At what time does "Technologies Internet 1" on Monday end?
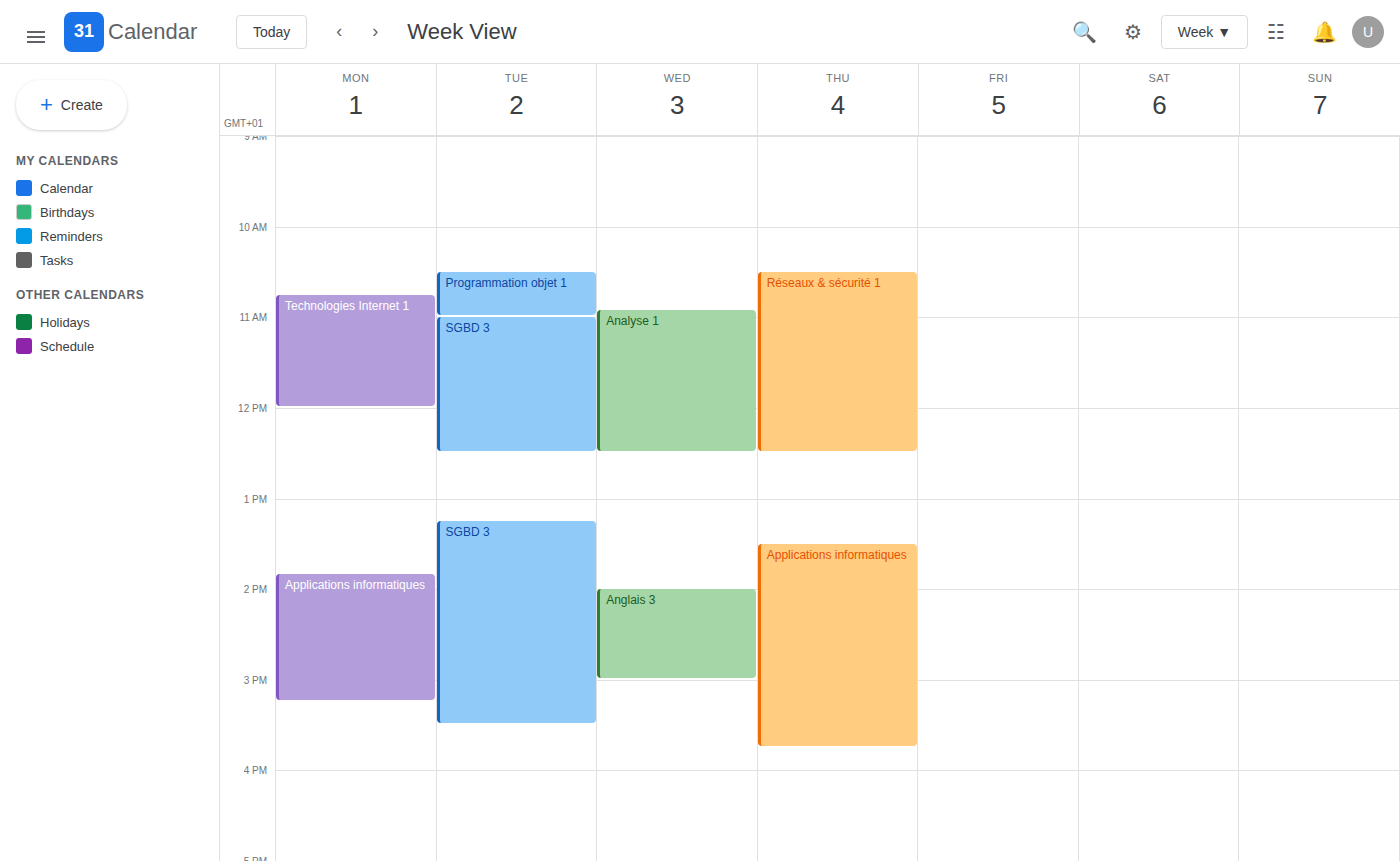
12:00 PM